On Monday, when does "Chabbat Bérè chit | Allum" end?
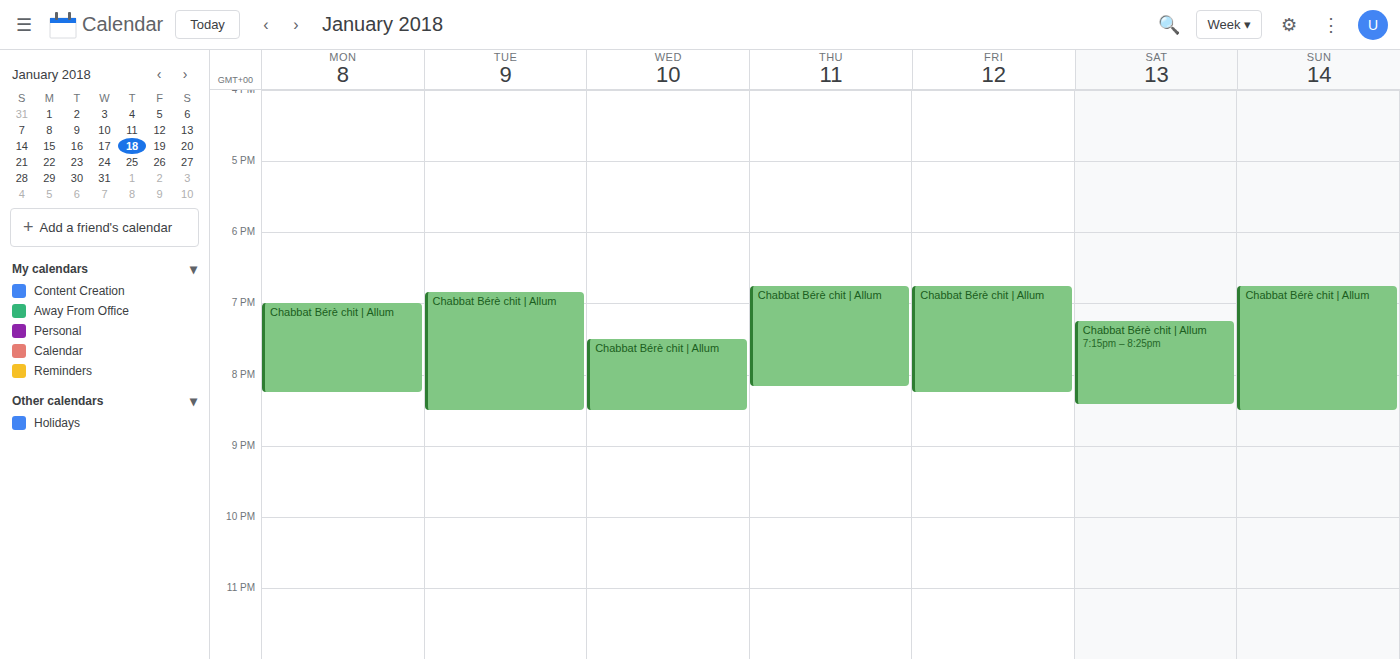
8:15 PM